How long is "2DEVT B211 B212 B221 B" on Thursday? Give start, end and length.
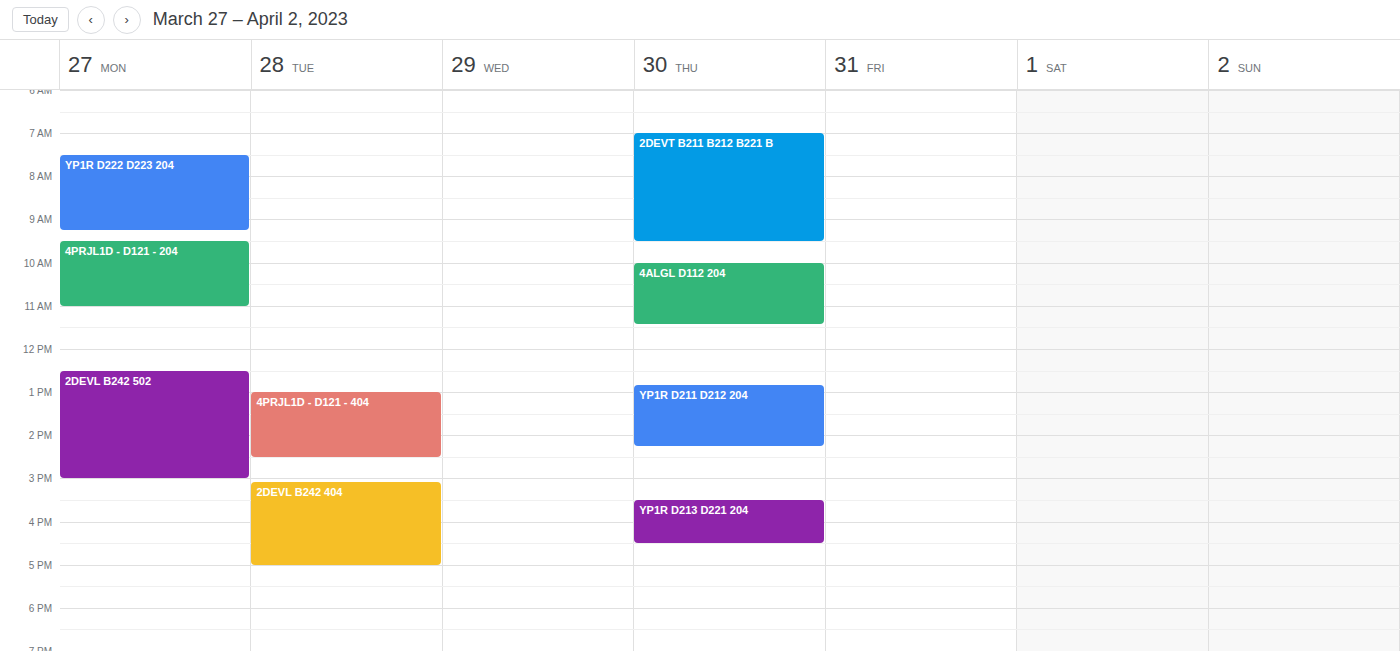
7:00 AM to 9:30 AM, 2 hours 30 minutes